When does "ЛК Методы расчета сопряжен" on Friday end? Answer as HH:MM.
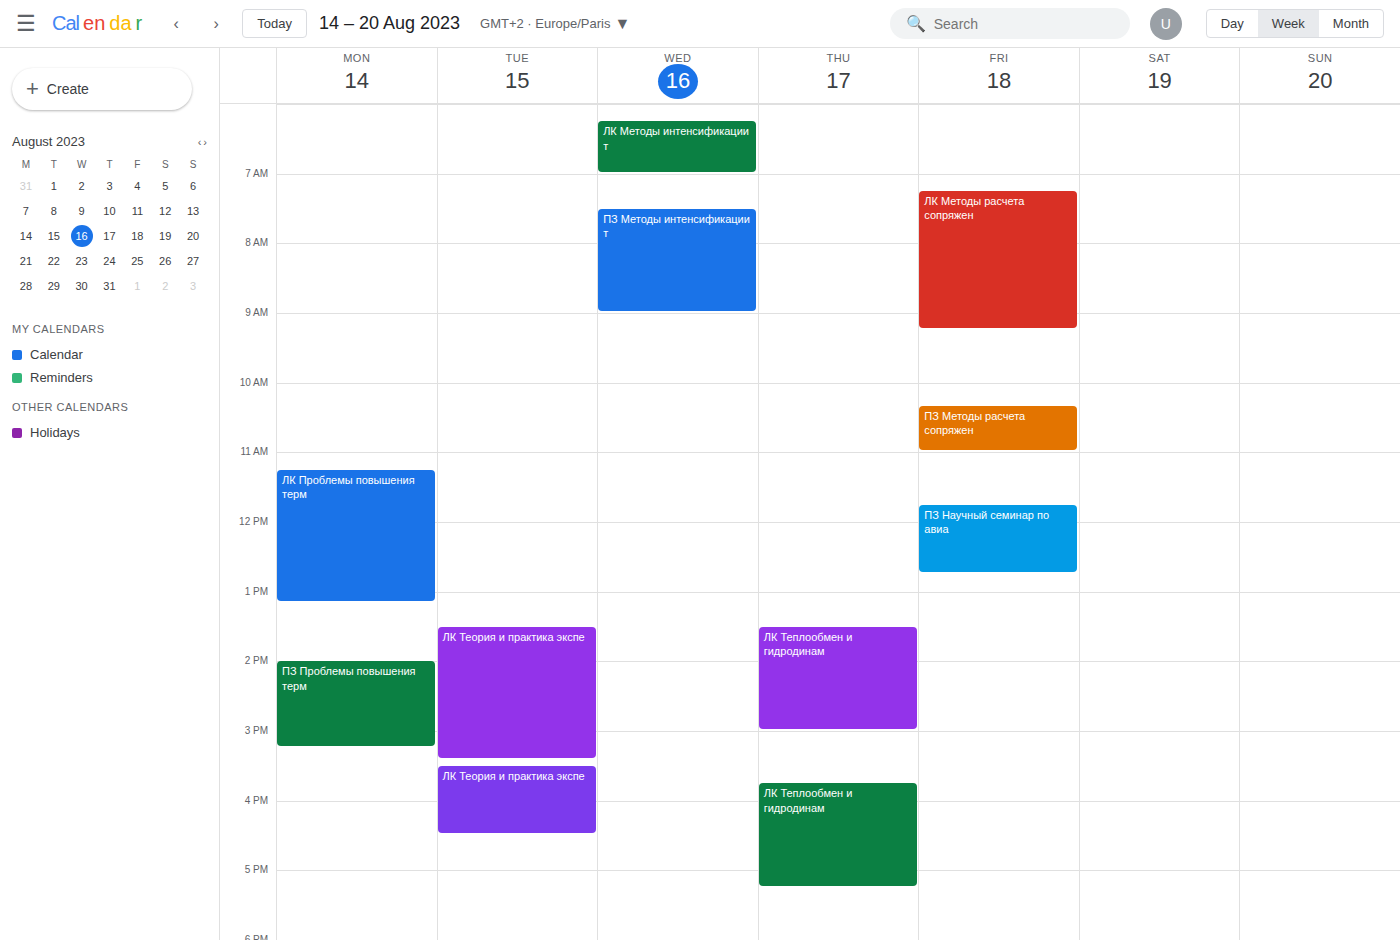
09:15